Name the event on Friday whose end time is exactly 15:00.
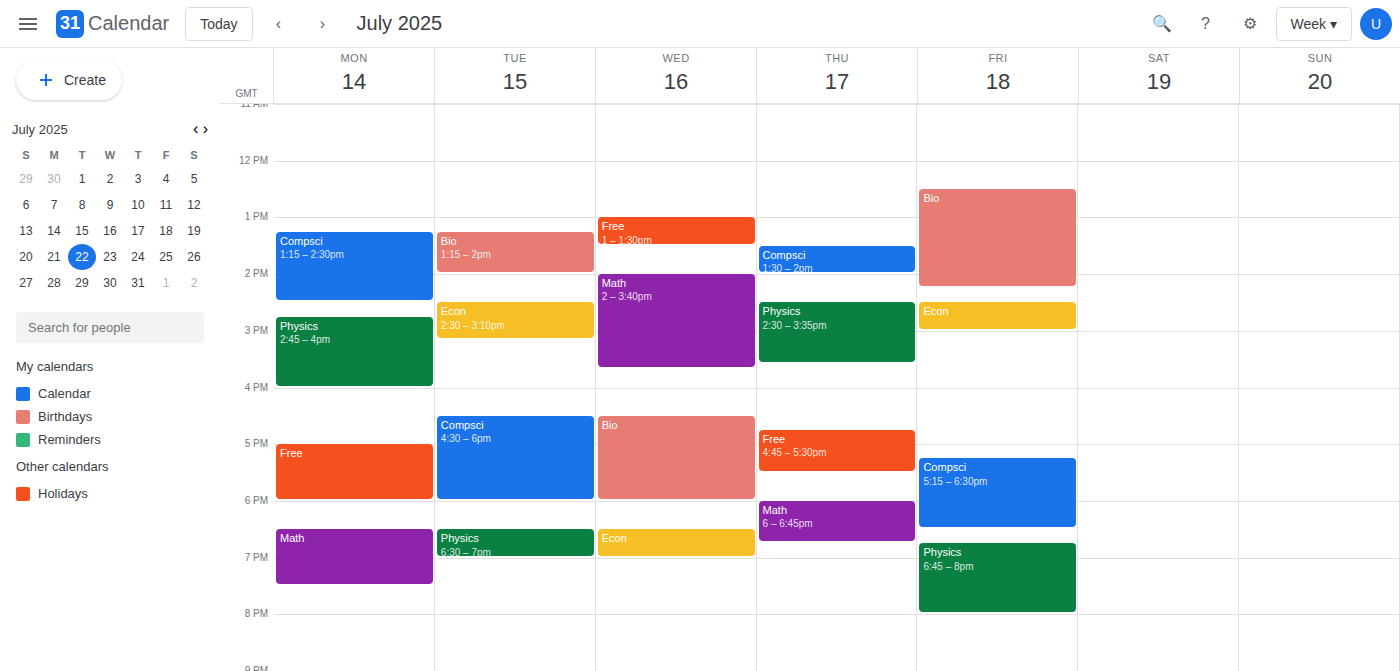
"Econ"